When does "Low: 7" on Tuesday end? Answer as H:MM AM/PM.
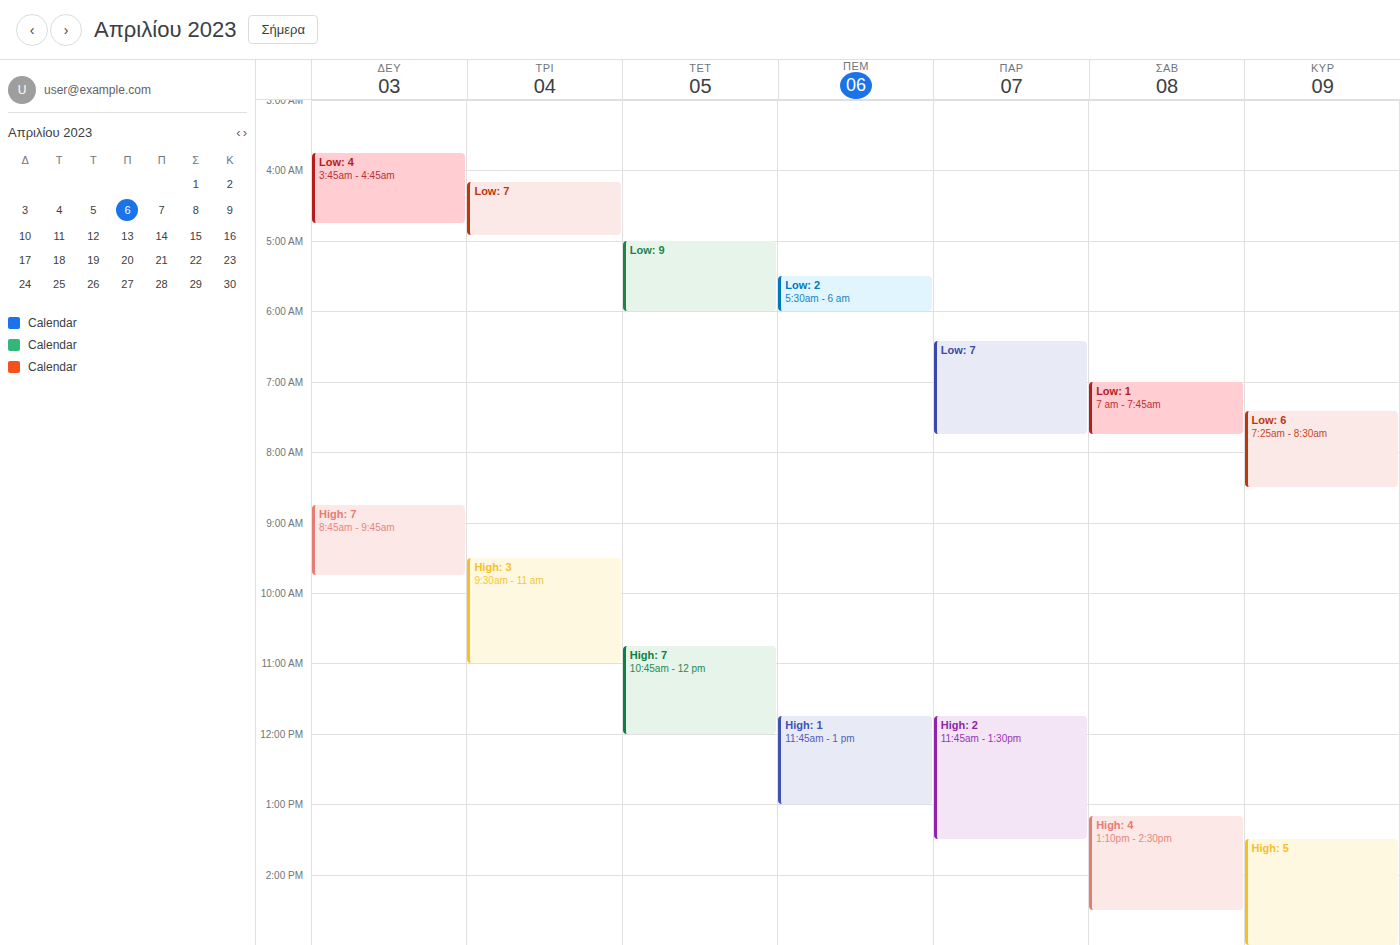
4:55 AM